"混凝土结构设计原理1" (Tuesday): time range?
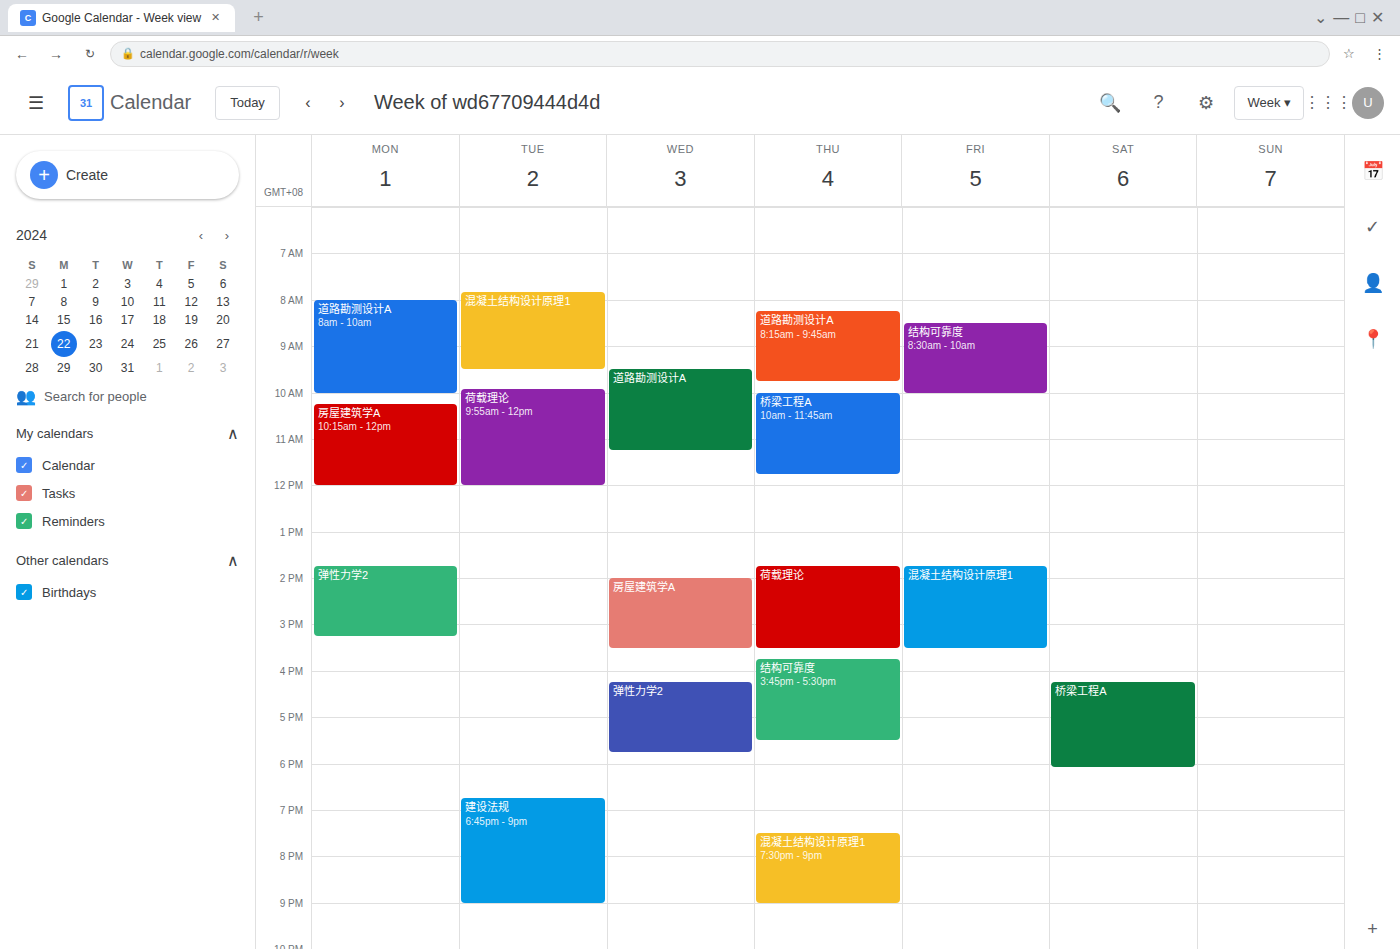
7:50 AM to 9:30 AM